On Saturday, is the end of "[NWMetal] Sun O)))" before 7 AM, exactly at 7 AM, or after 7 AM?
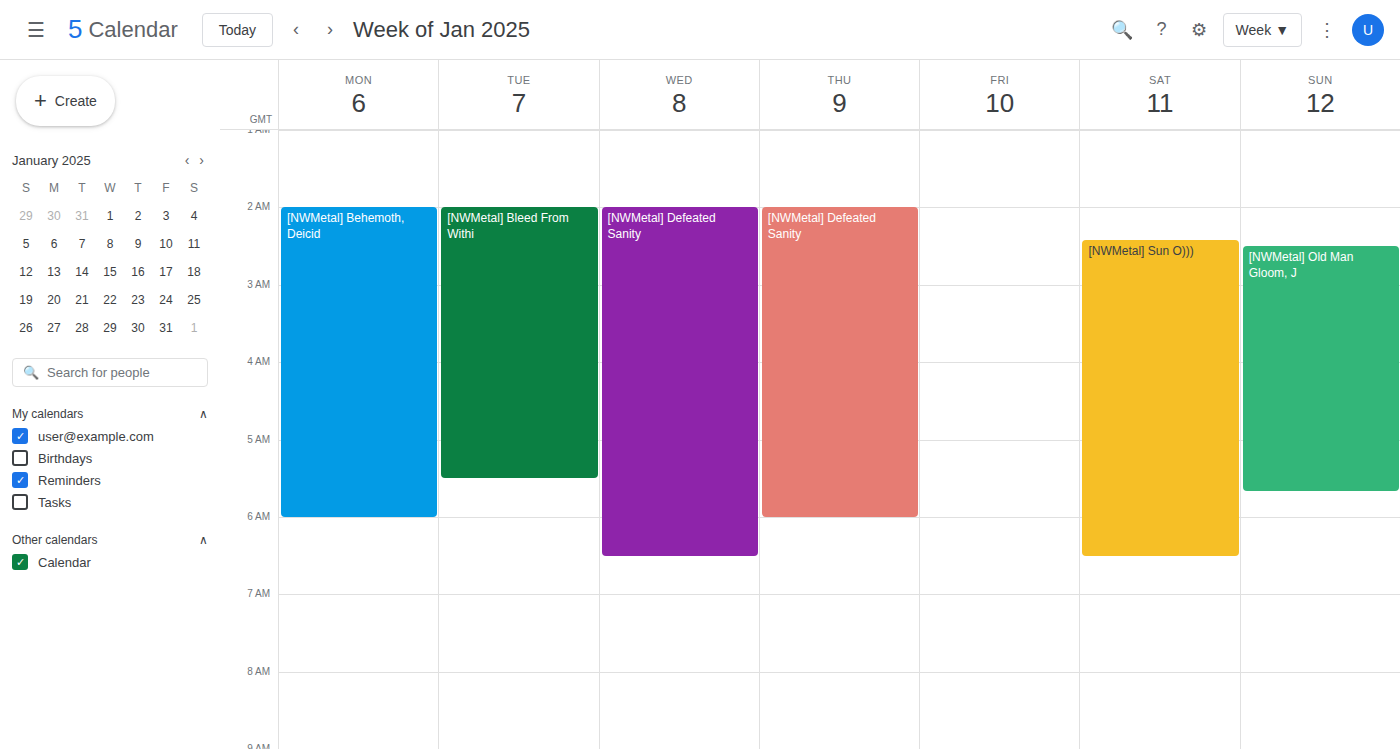
6:30 AM -- before 7 AM, 30 minutes above the 7 AM line.